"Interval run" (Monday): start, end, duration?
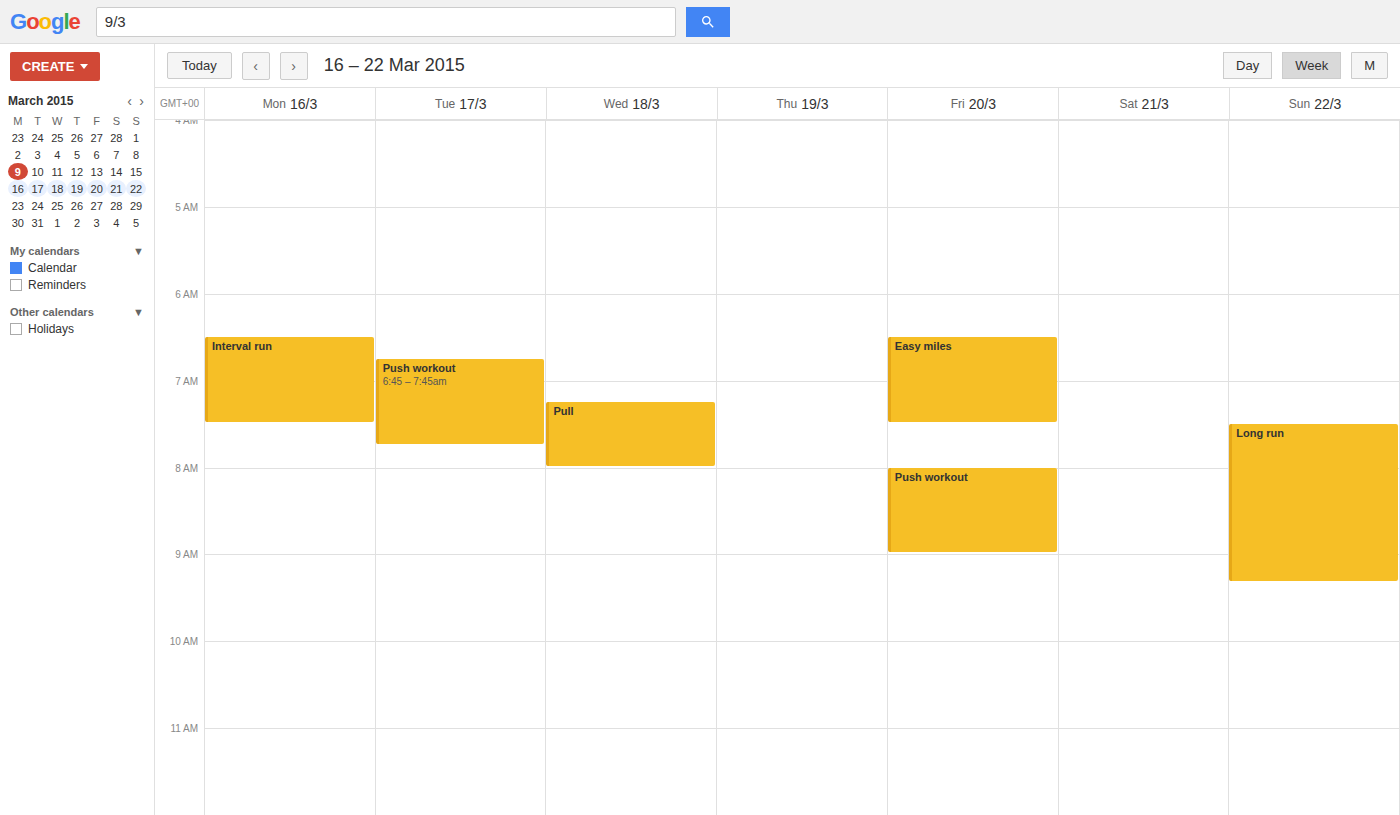
6:30 AM to 7:30 AM, 1 hour